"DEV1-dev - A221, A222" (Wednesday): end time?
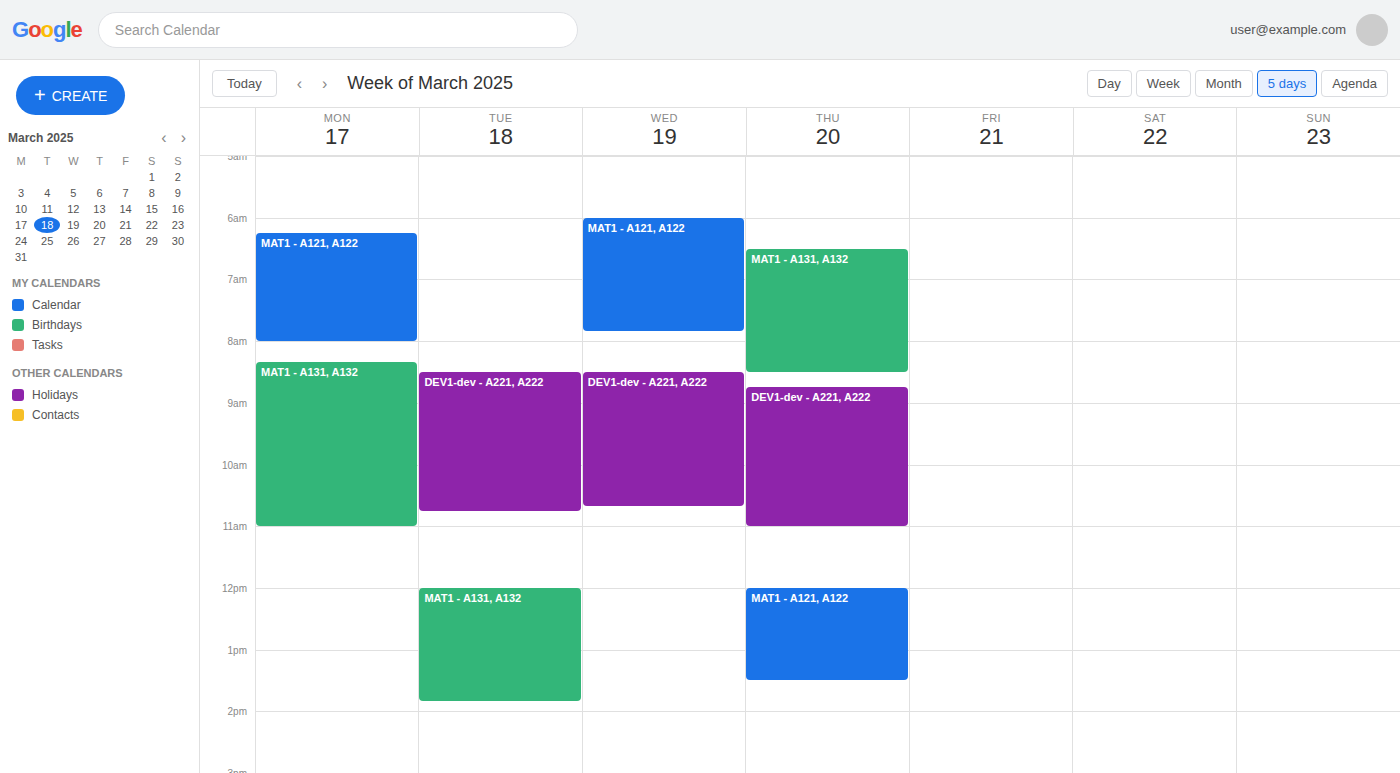
10:40